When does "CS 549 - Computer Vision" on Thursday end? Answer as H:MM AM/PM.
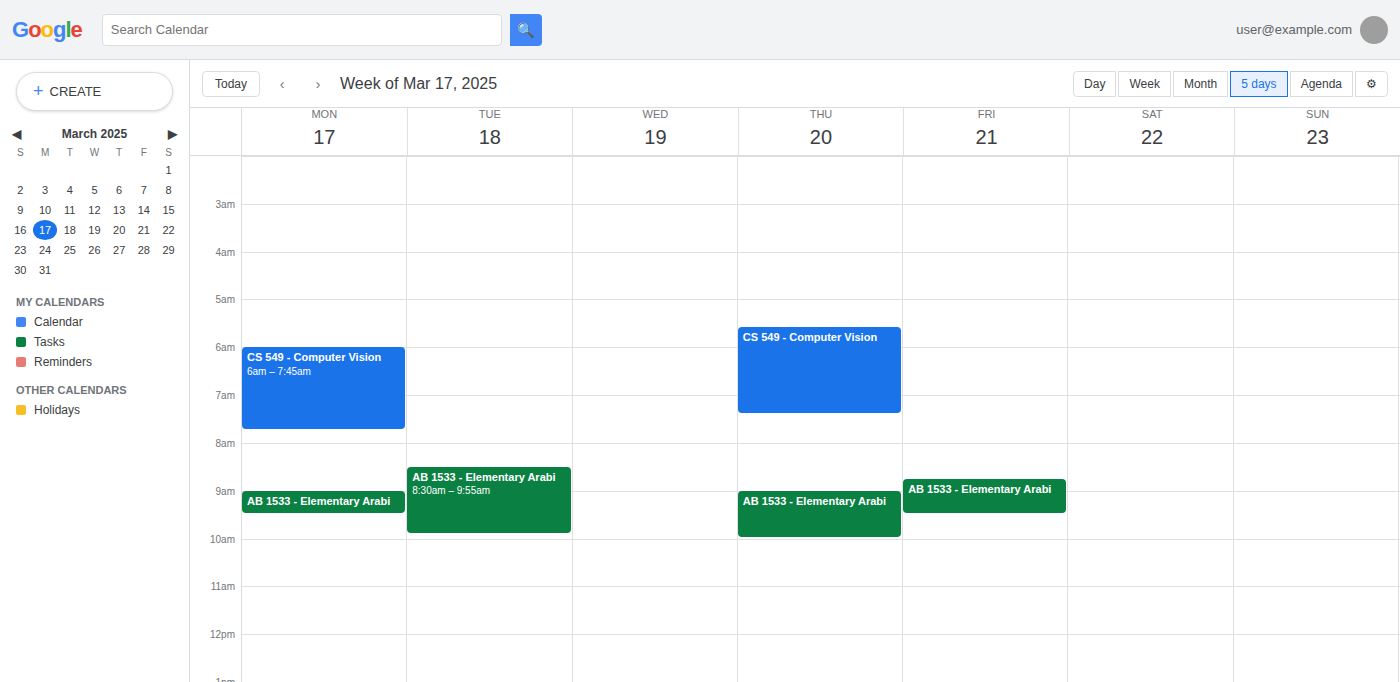
7:25 AM